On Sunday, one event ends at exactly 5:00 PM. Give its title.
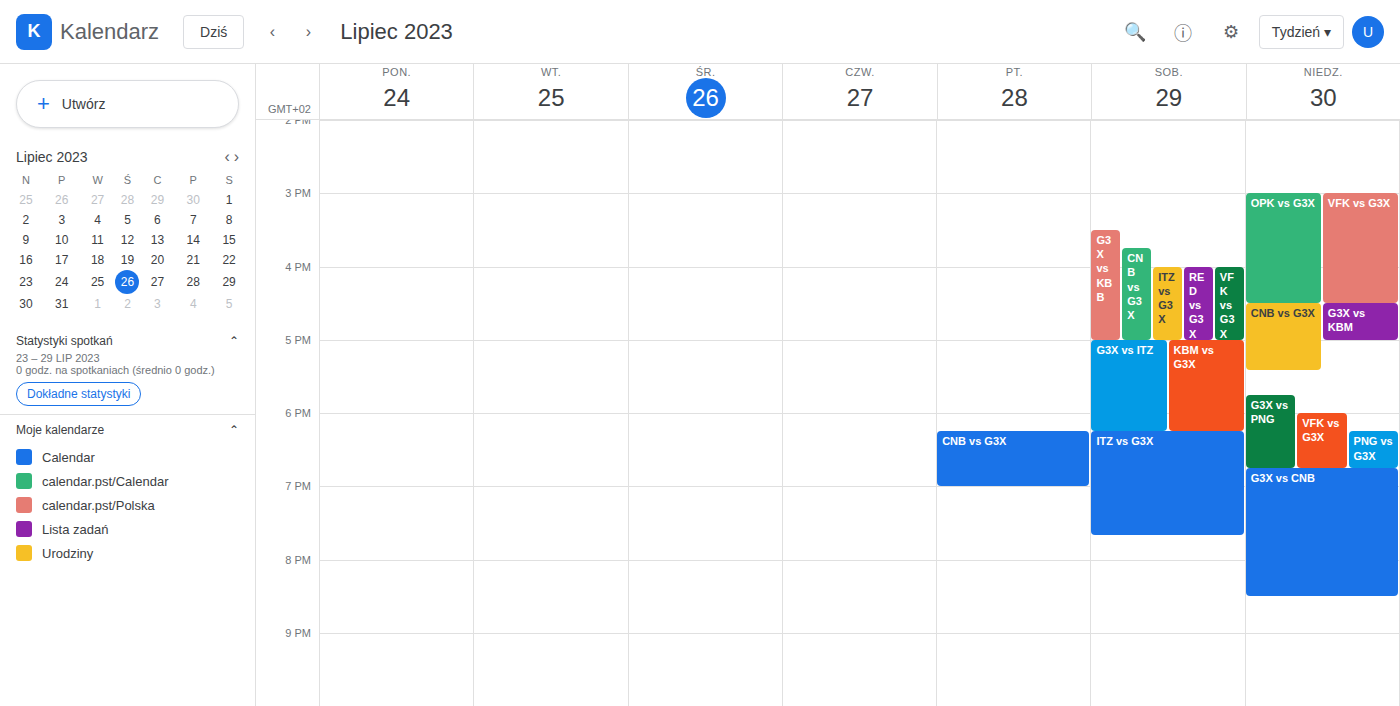
"G3X vs KBM"